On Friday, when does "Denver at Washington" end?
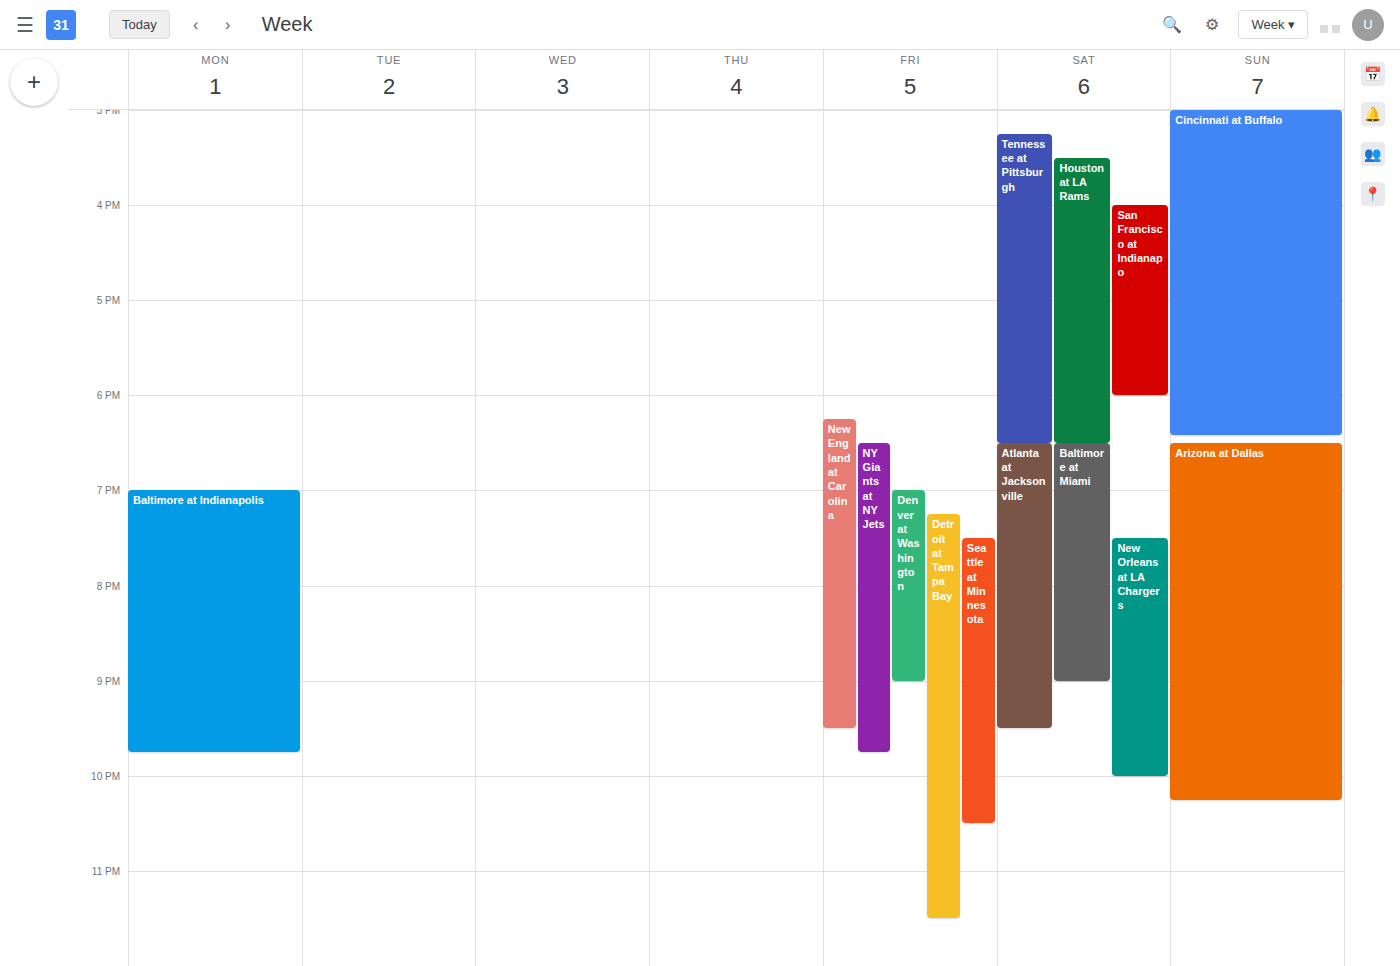
9:00 PM